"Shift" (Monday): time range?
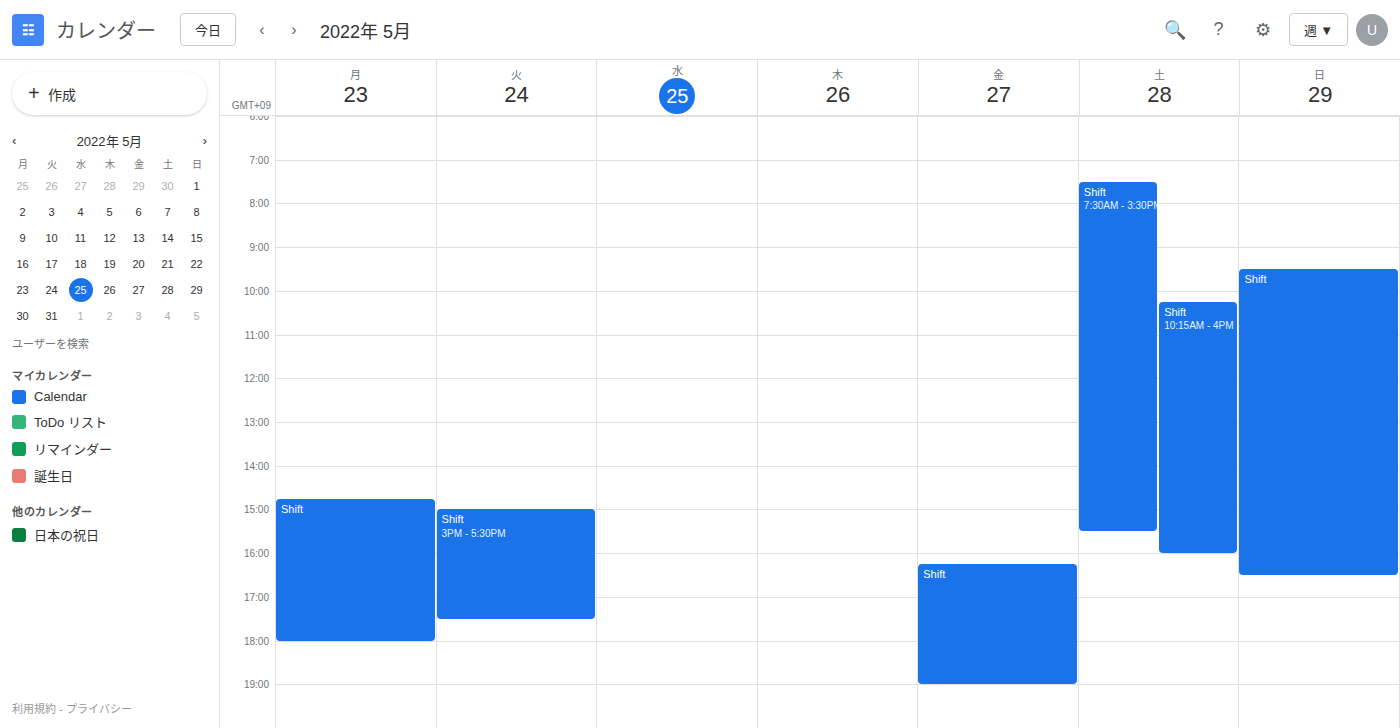
2:45 PM to 6:00 PM